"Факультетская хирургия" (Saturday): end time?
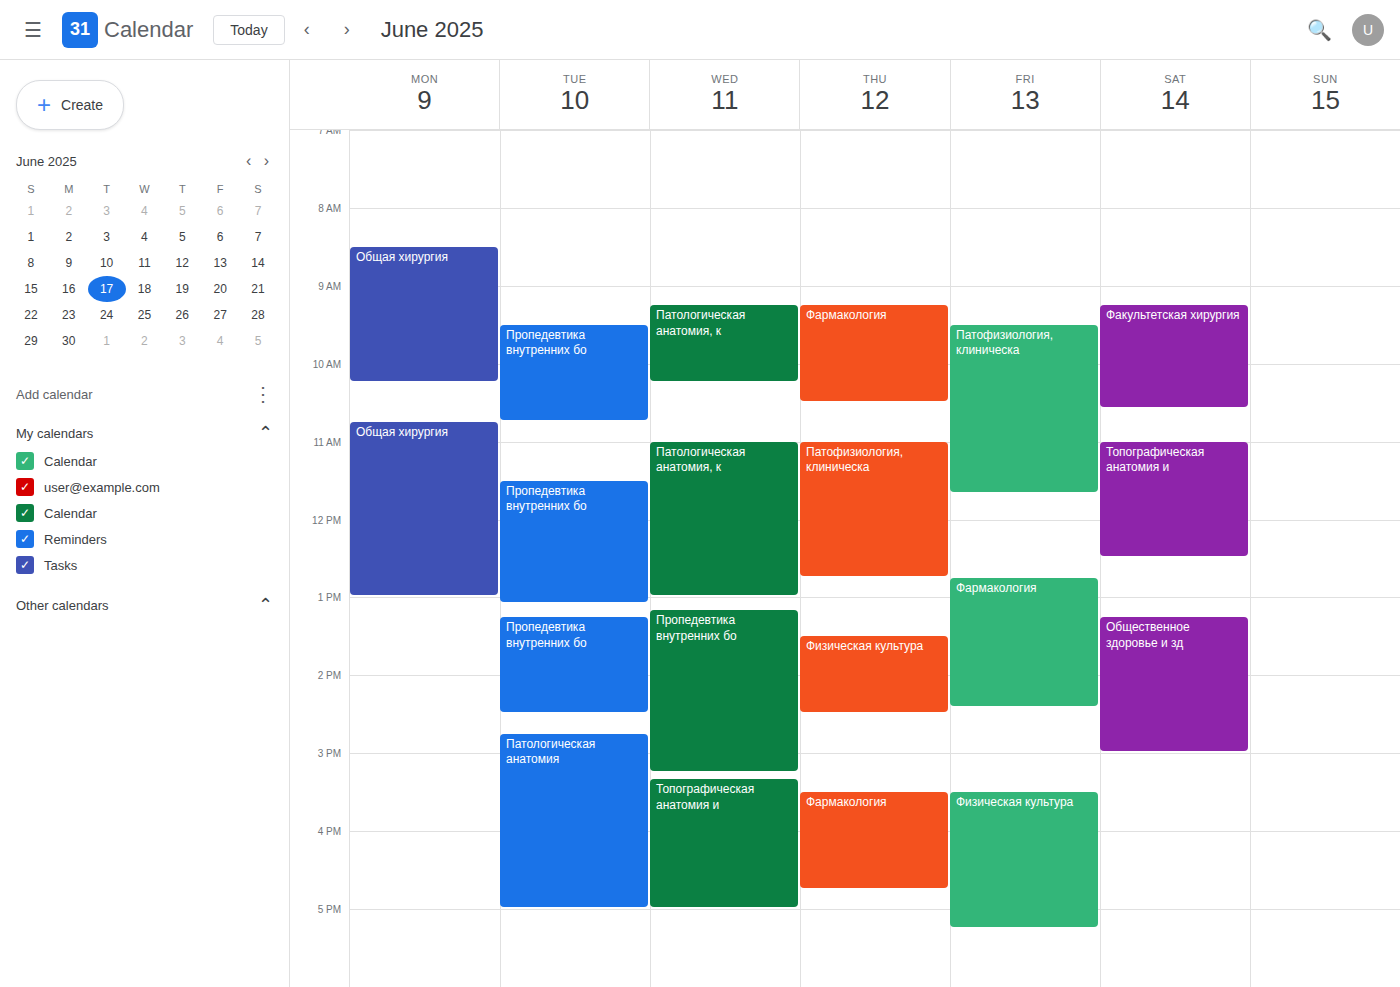
10:35 AM